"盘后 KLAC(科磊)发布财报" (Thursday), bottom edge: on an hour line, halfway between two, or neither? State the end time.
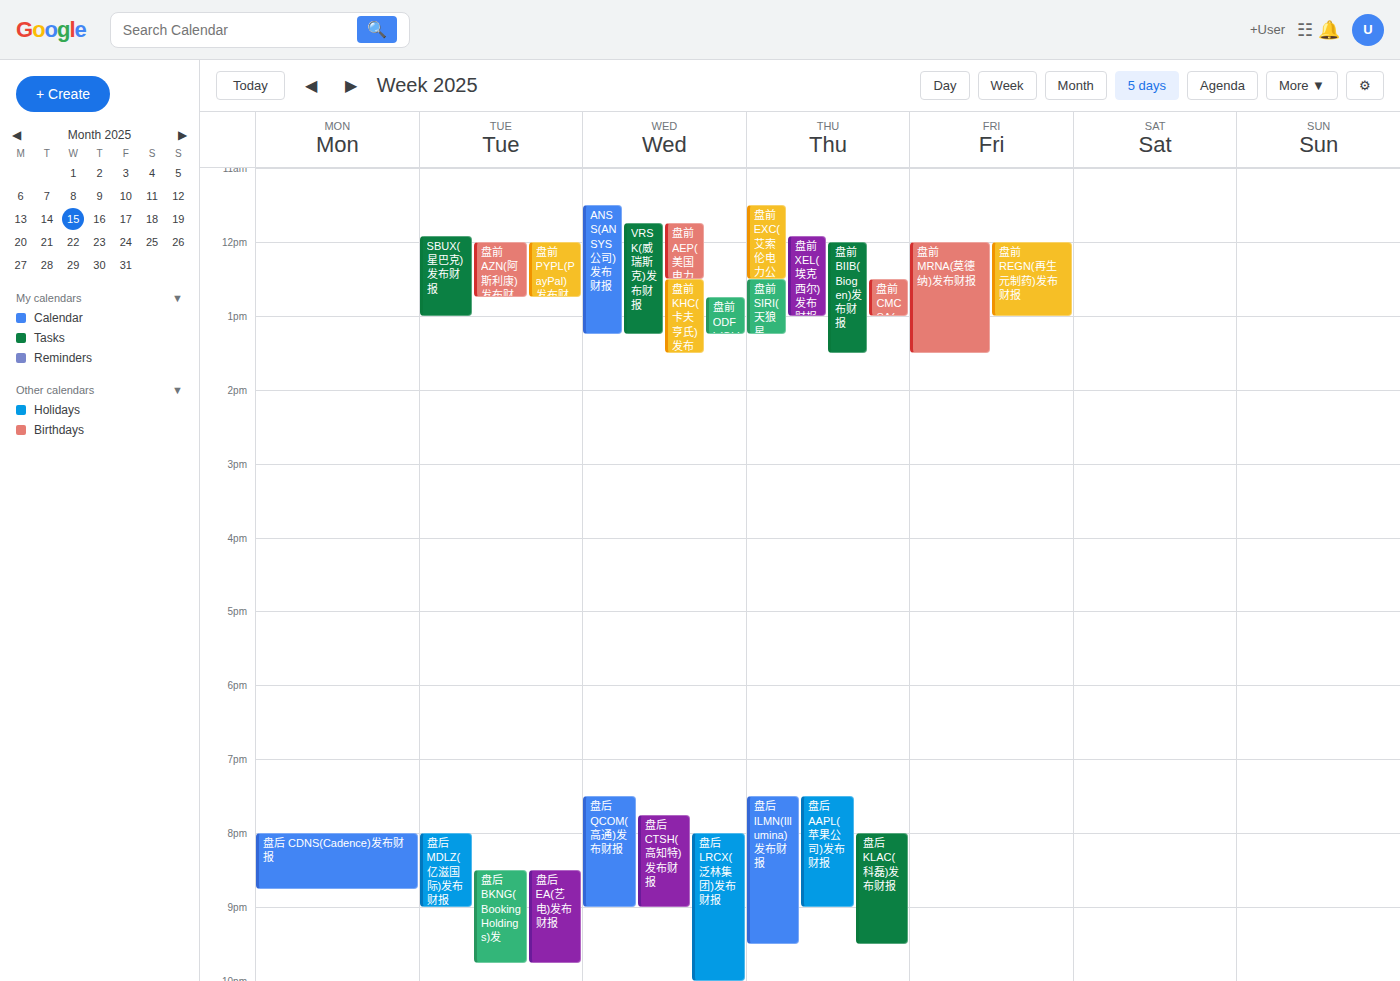
9:30 PM -- halfway between the 9 PM and 10 PM lines.